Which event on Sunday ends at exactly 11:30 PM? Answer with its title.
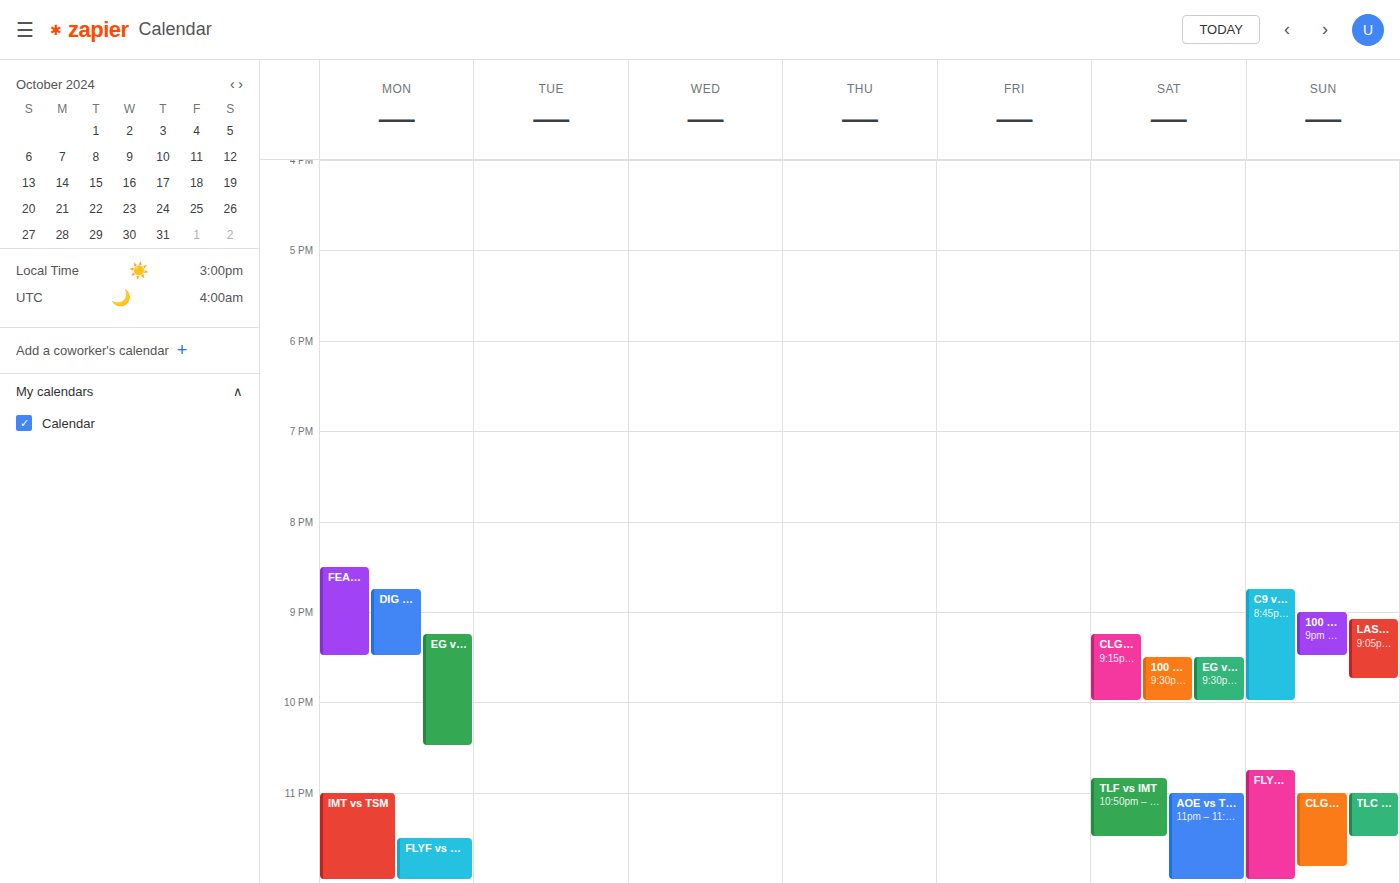
"TLC vs CLG"